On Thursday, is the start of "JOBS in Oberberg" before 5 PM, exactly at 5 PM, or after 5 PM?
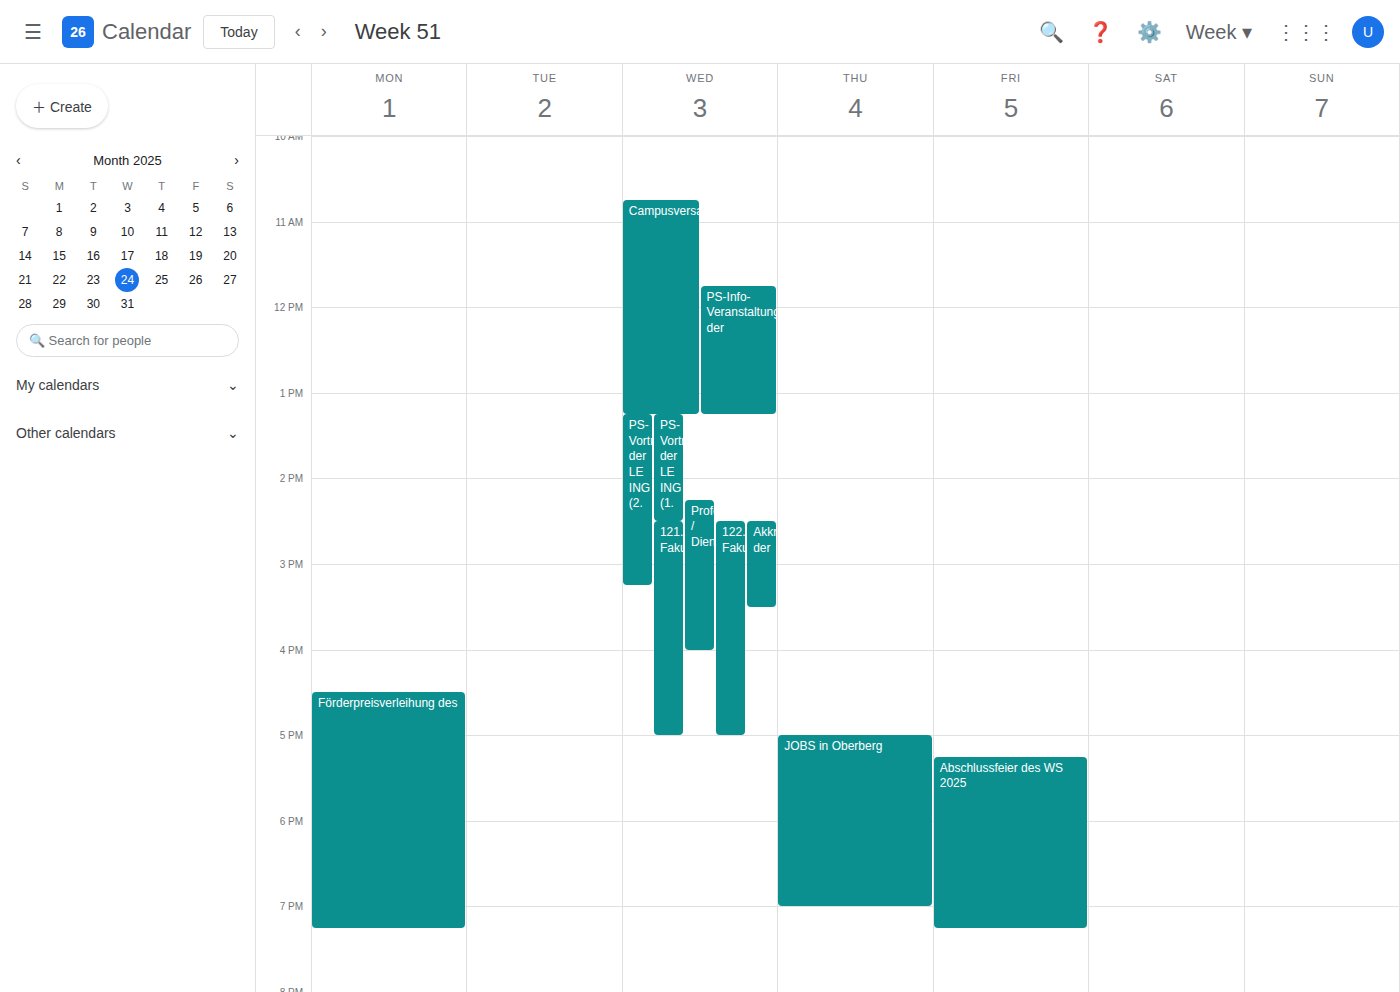
5:00 PM -- exactly at 5 PM, on the 5 PM line.